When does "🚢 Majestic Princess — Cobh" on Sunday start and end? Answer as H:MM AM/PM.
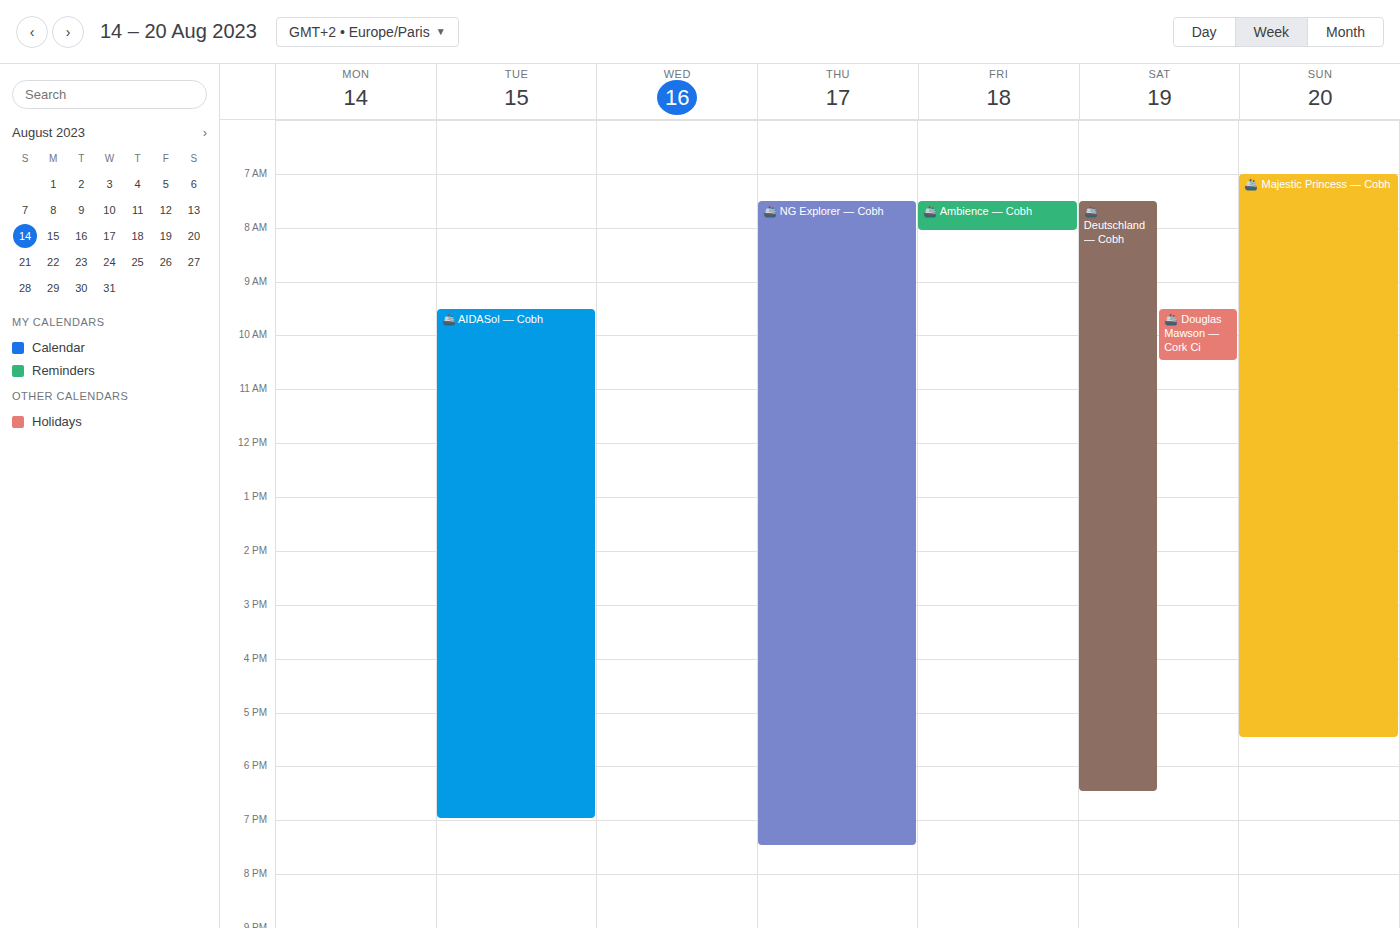
7:00 AM to 5:30 PM